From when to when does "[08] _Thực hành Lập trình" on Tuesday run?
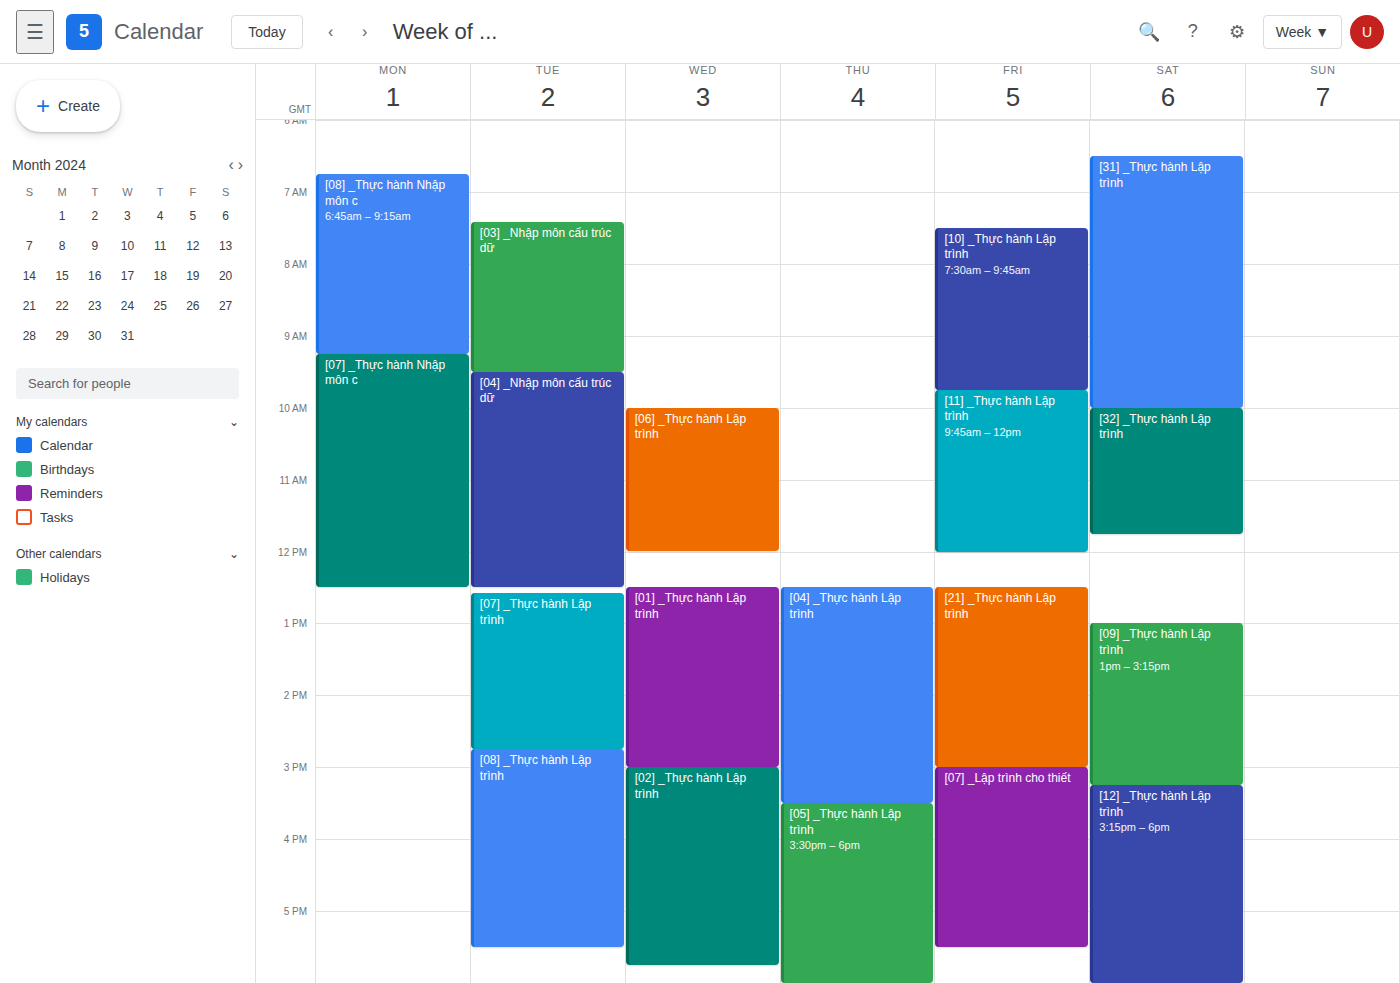
2:45 PM to 5:30 PM